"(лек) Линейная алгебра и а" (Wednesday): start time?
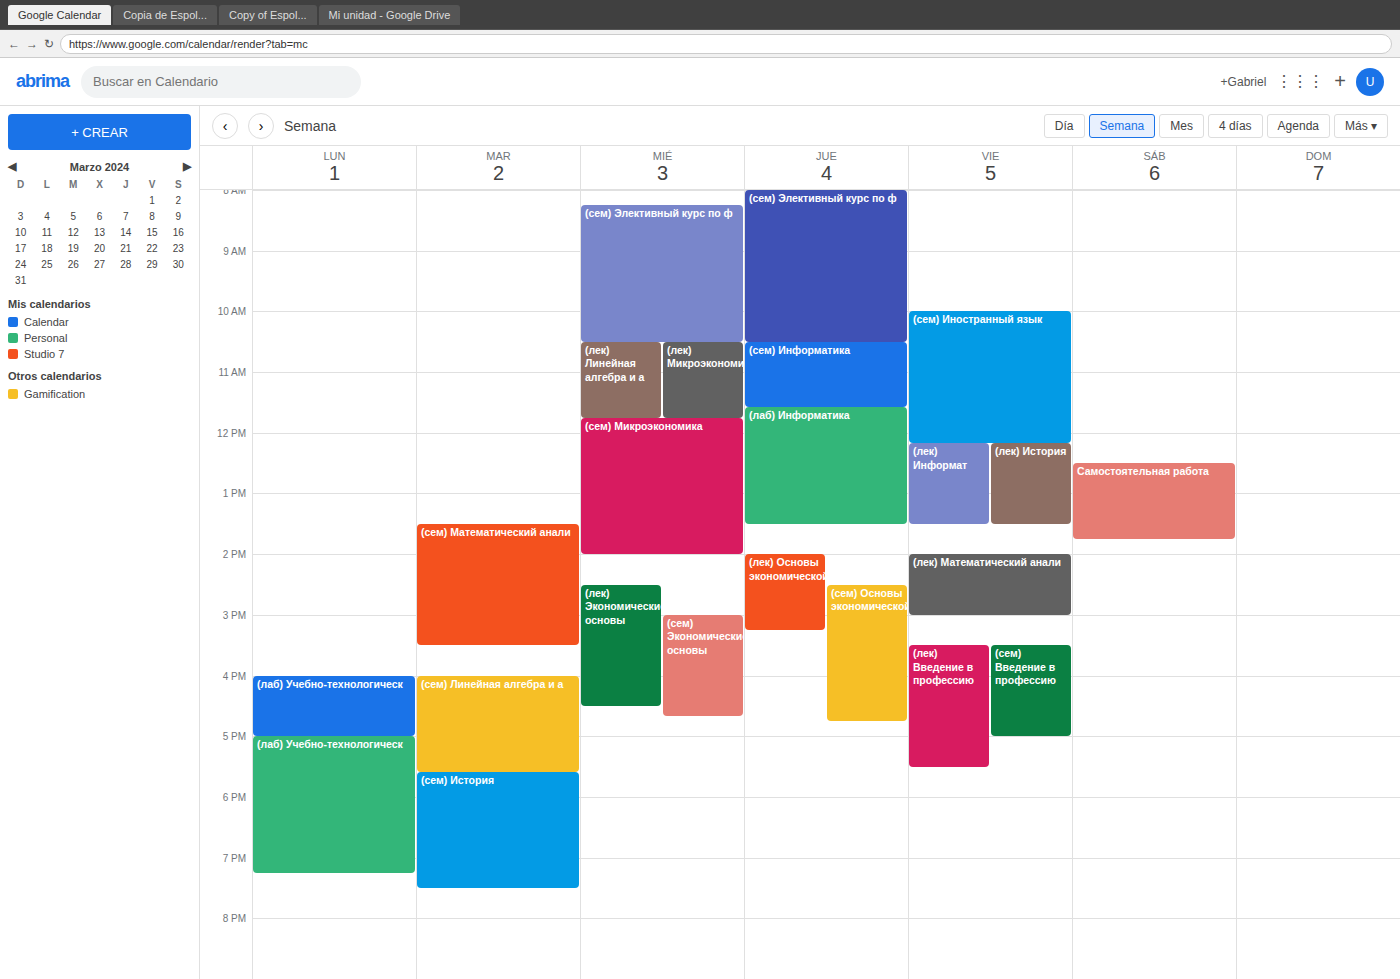
10:30